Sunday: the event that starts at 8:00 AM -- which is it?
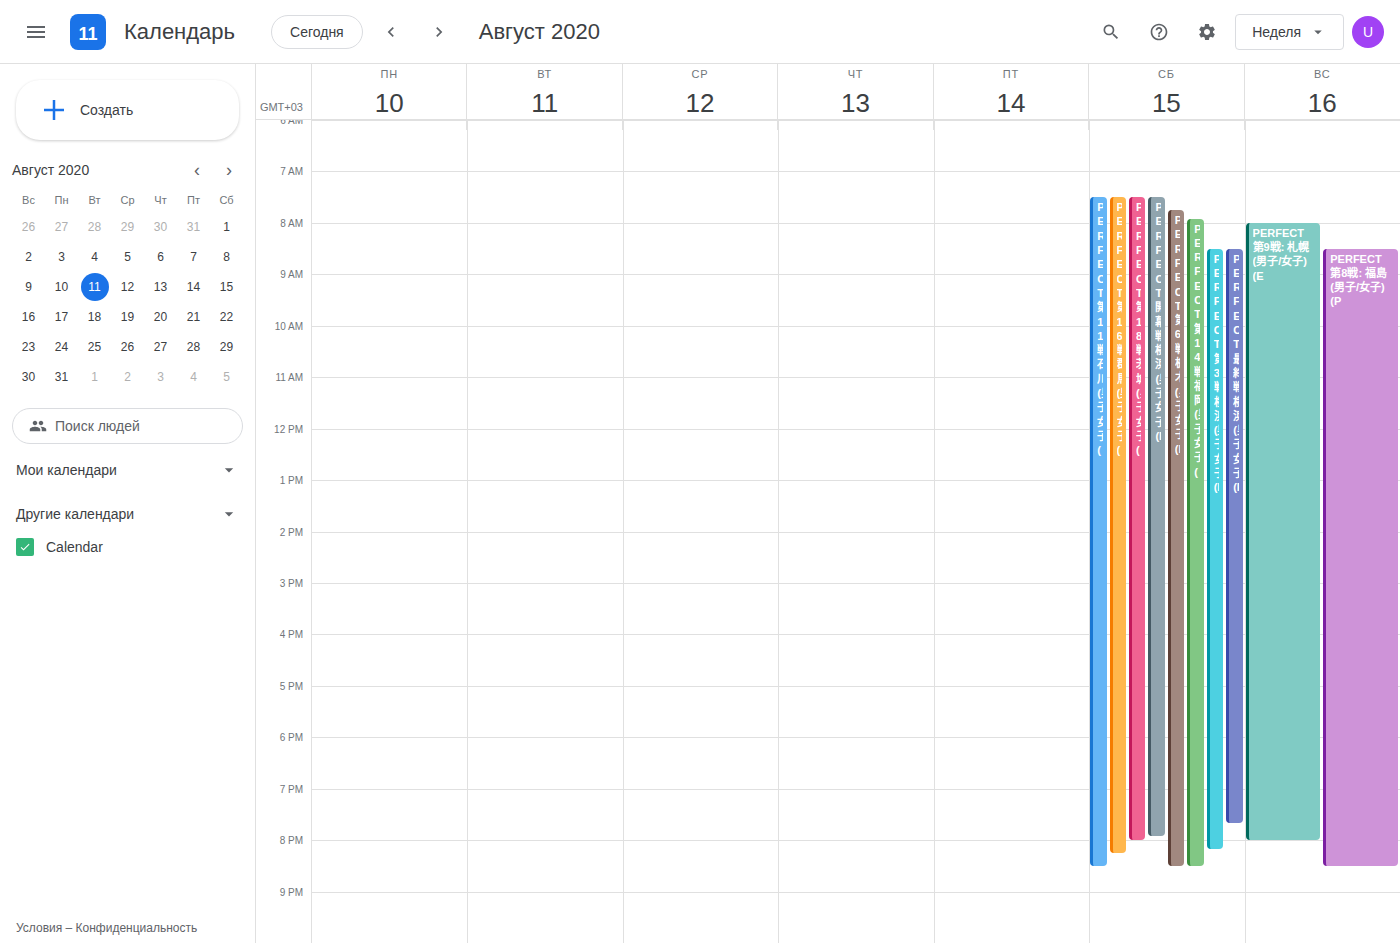
"PERFECT 第9戦: 札幌 (男子/女子) (E"